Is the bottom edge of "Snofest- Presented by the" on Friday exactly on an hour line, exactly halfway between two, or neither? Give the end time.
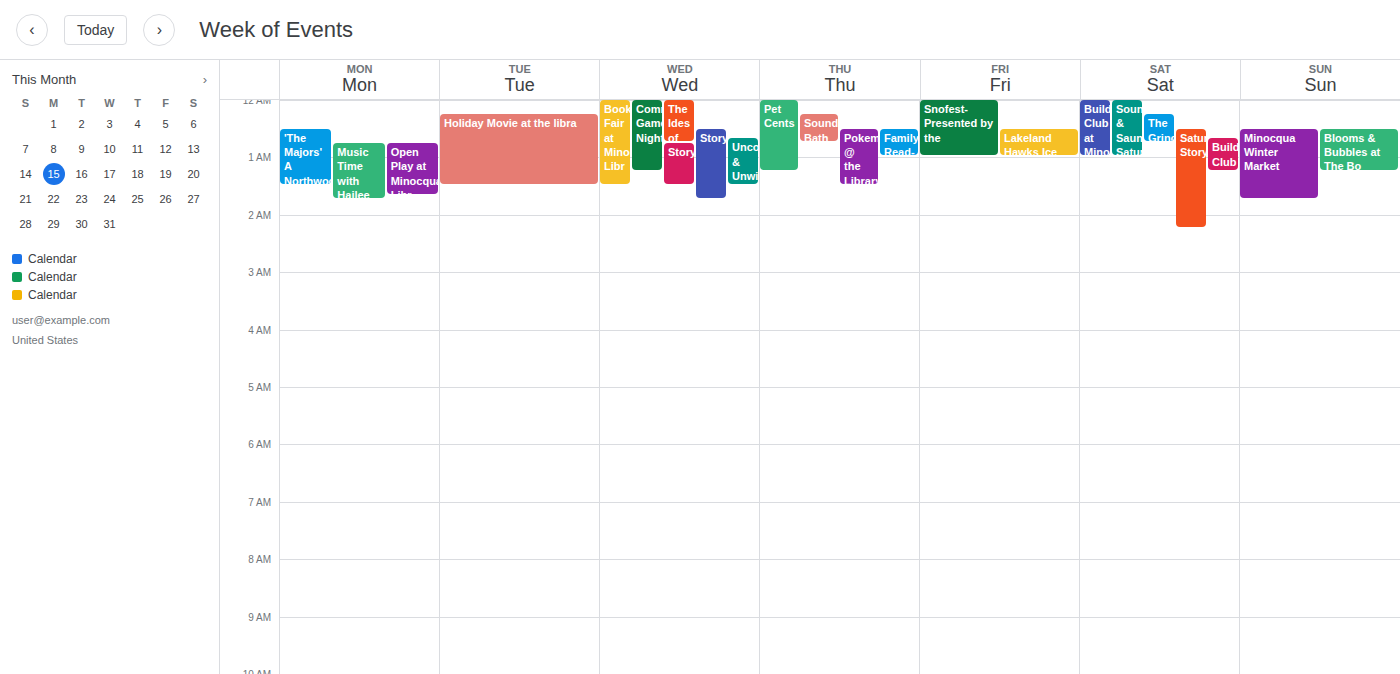
01:00 -- exactly on the 01:00 line.